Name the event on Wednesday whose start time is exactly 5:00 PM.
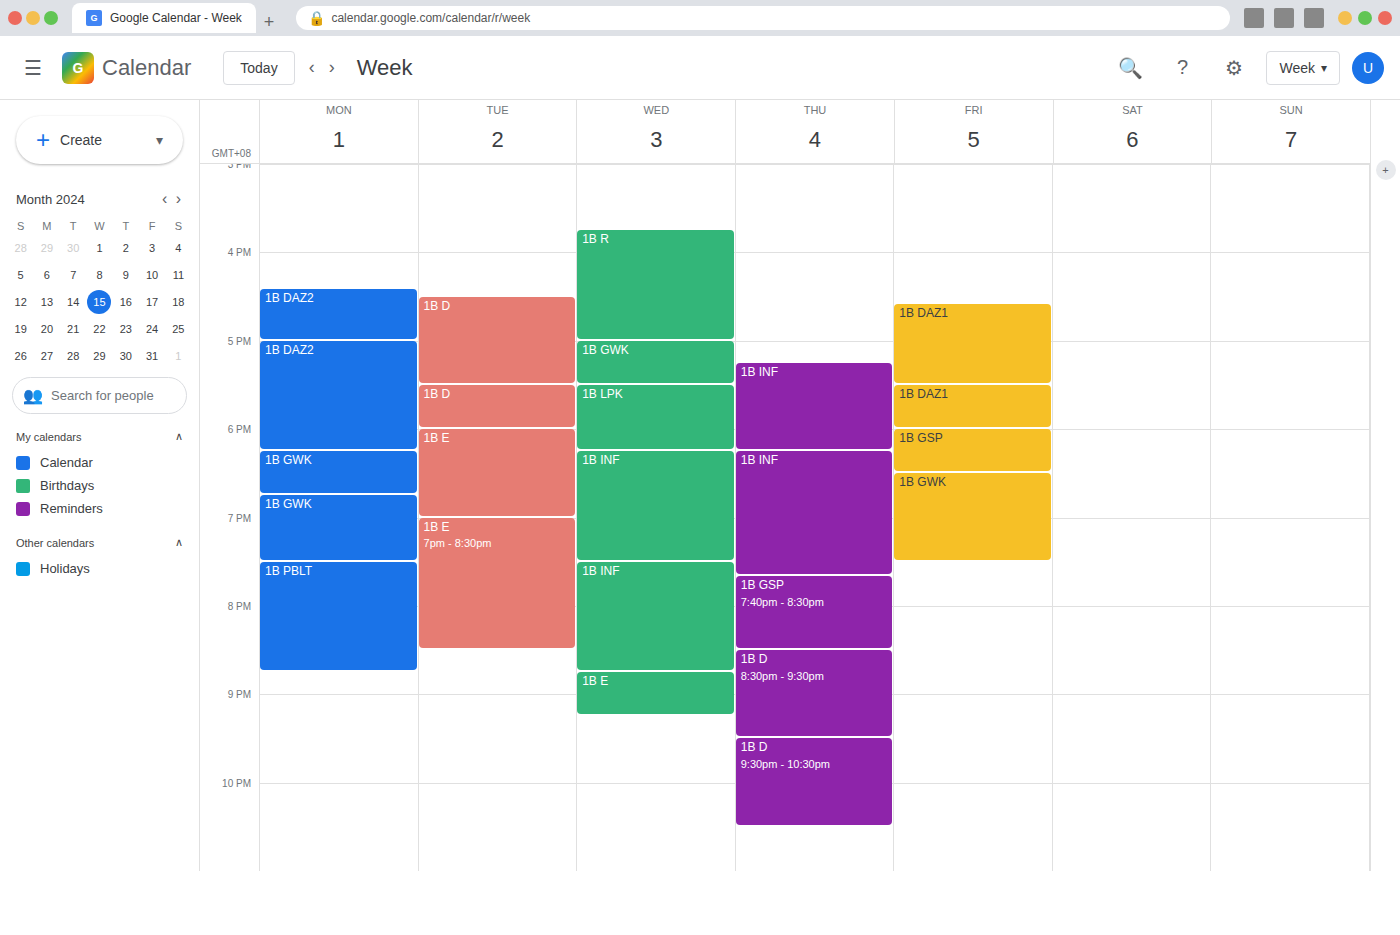
"1B GWK"